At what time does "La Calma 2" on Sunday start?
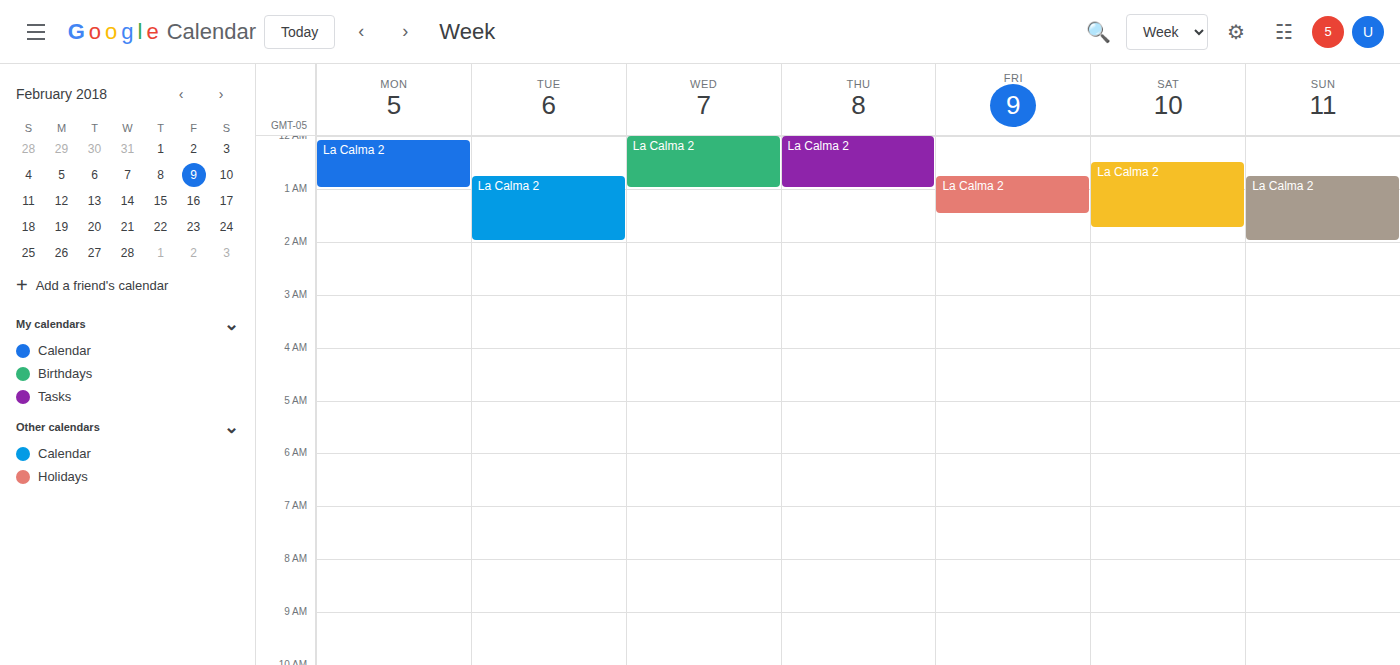
12:45 AM